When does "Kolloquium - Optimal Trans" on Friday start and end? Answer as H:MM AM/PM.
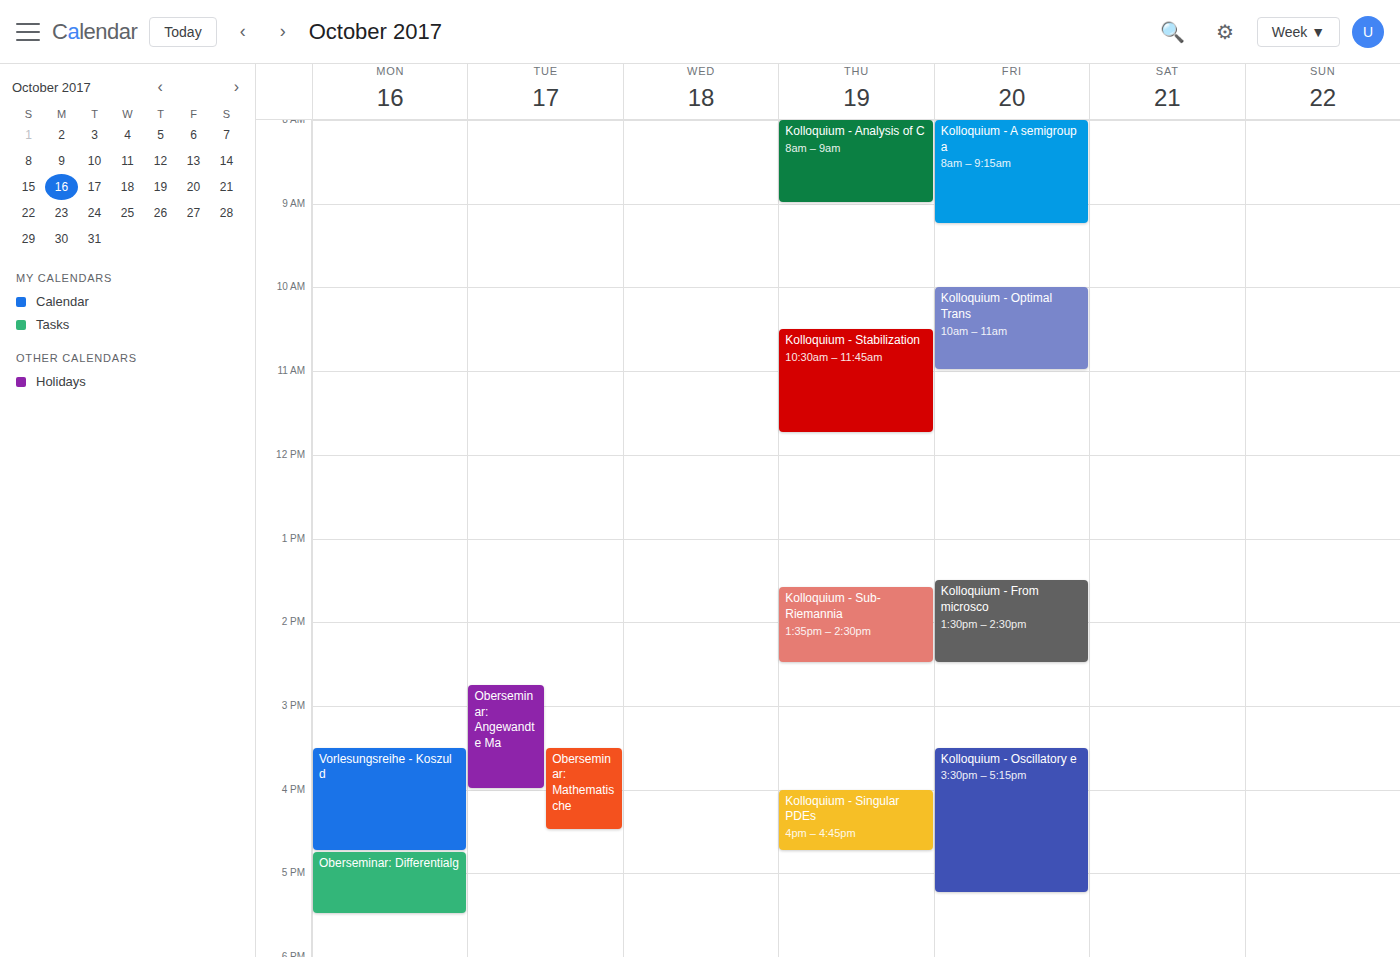
10:00 AM to 11:00 AM